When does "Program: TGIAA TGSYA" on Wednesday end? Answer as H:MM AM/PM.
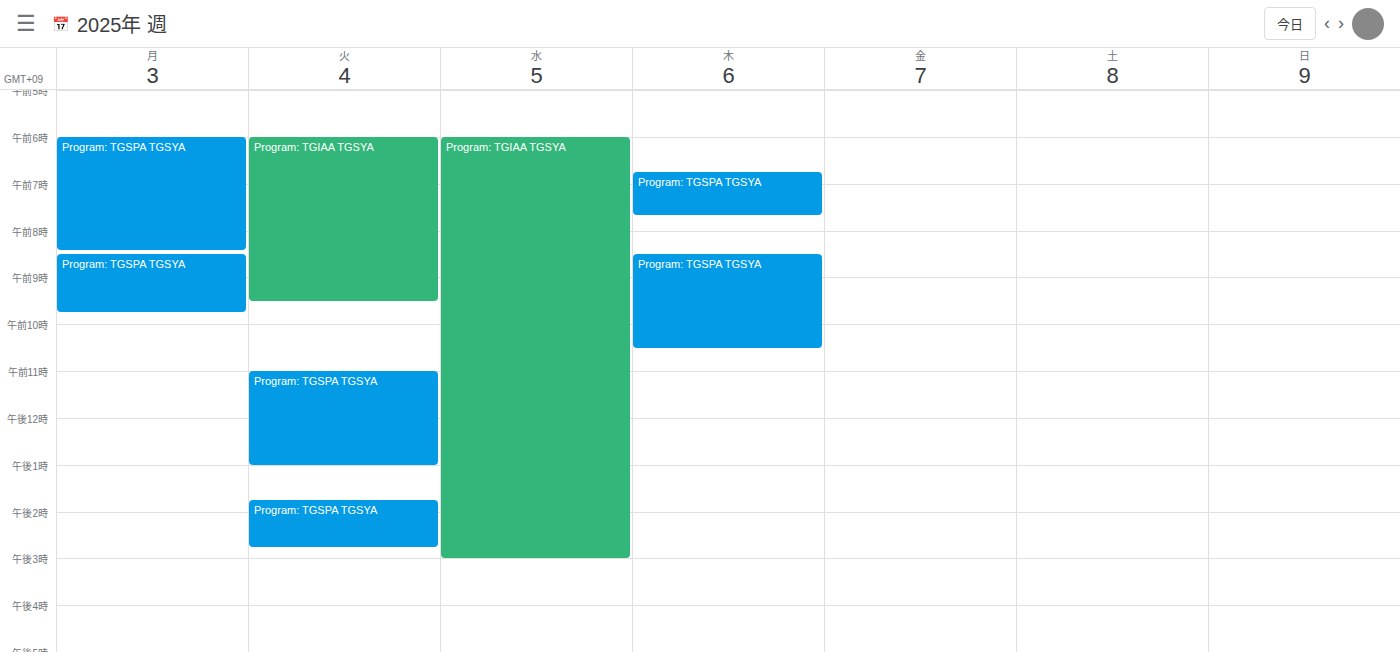
3:00 PM